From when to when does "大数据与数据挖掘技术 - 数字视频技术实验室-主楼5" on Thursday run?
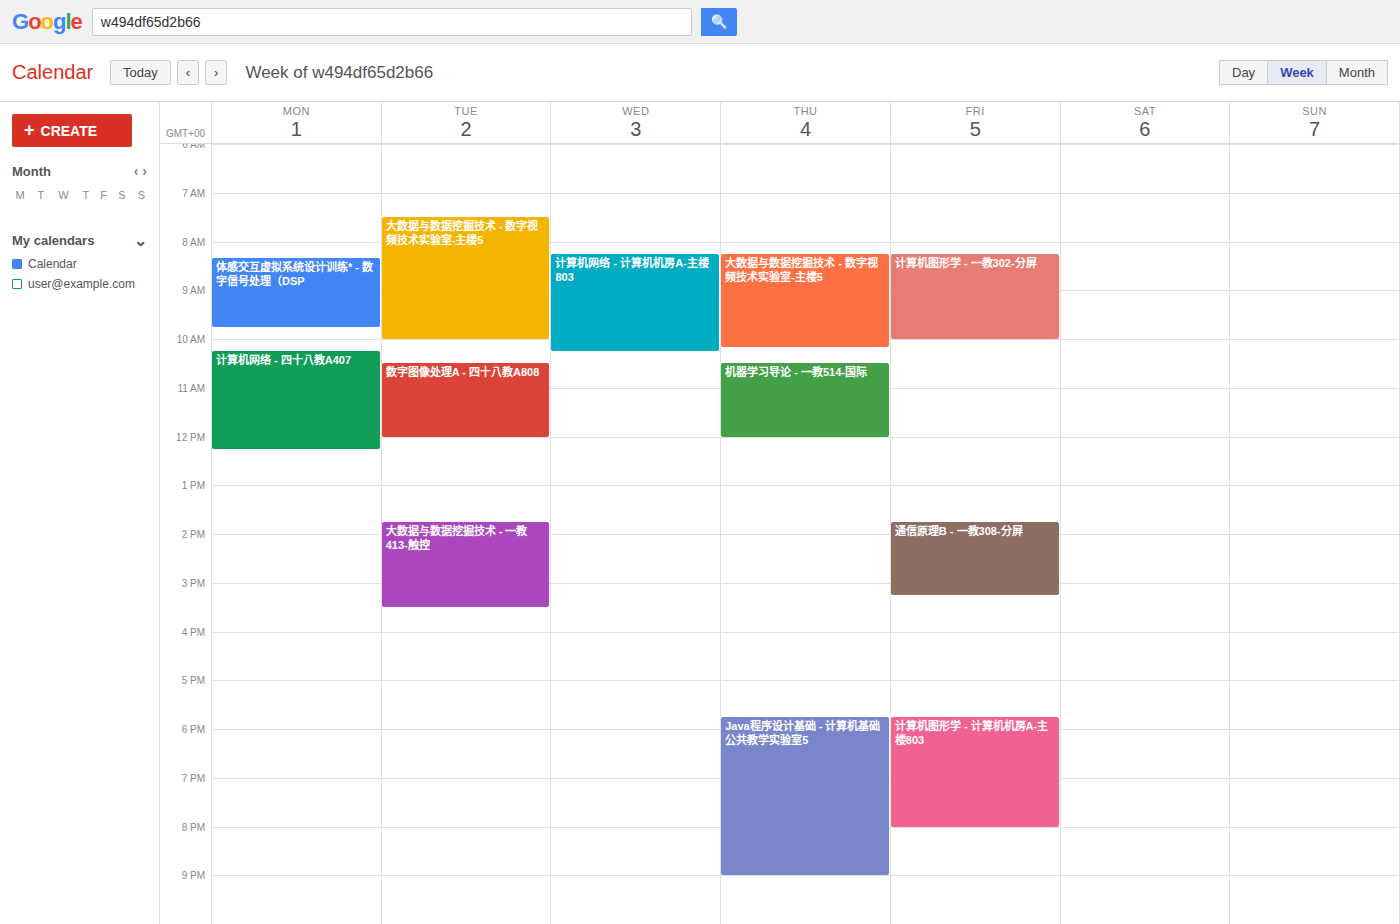
8:15 AM to 10:10 AM